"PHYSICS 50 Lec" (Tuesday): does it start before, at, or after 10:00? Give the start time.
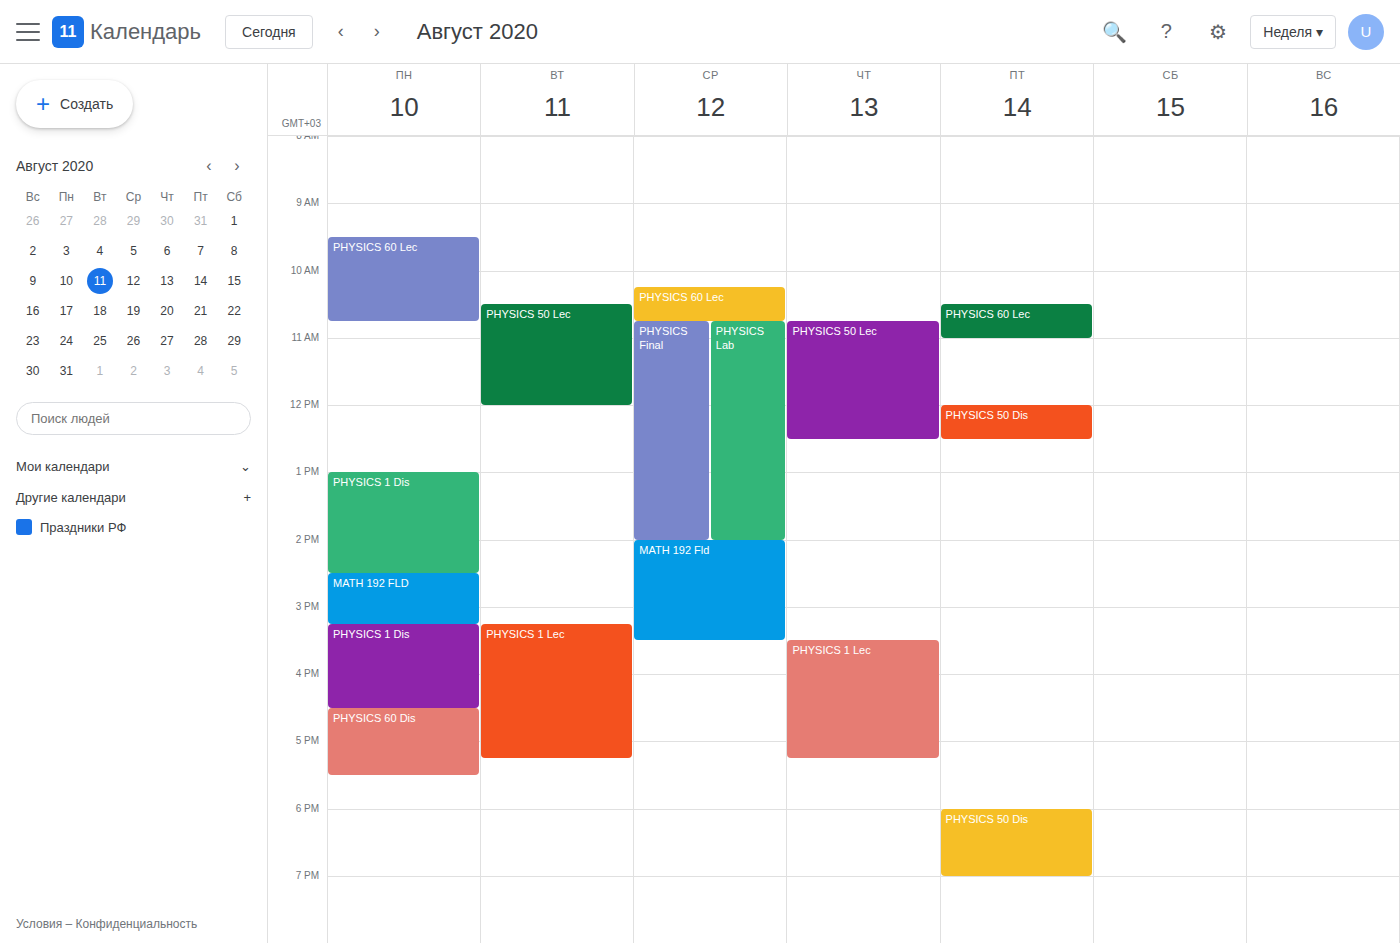
10:30 -- after 10:00, 30 minutes below the 10:00 line.